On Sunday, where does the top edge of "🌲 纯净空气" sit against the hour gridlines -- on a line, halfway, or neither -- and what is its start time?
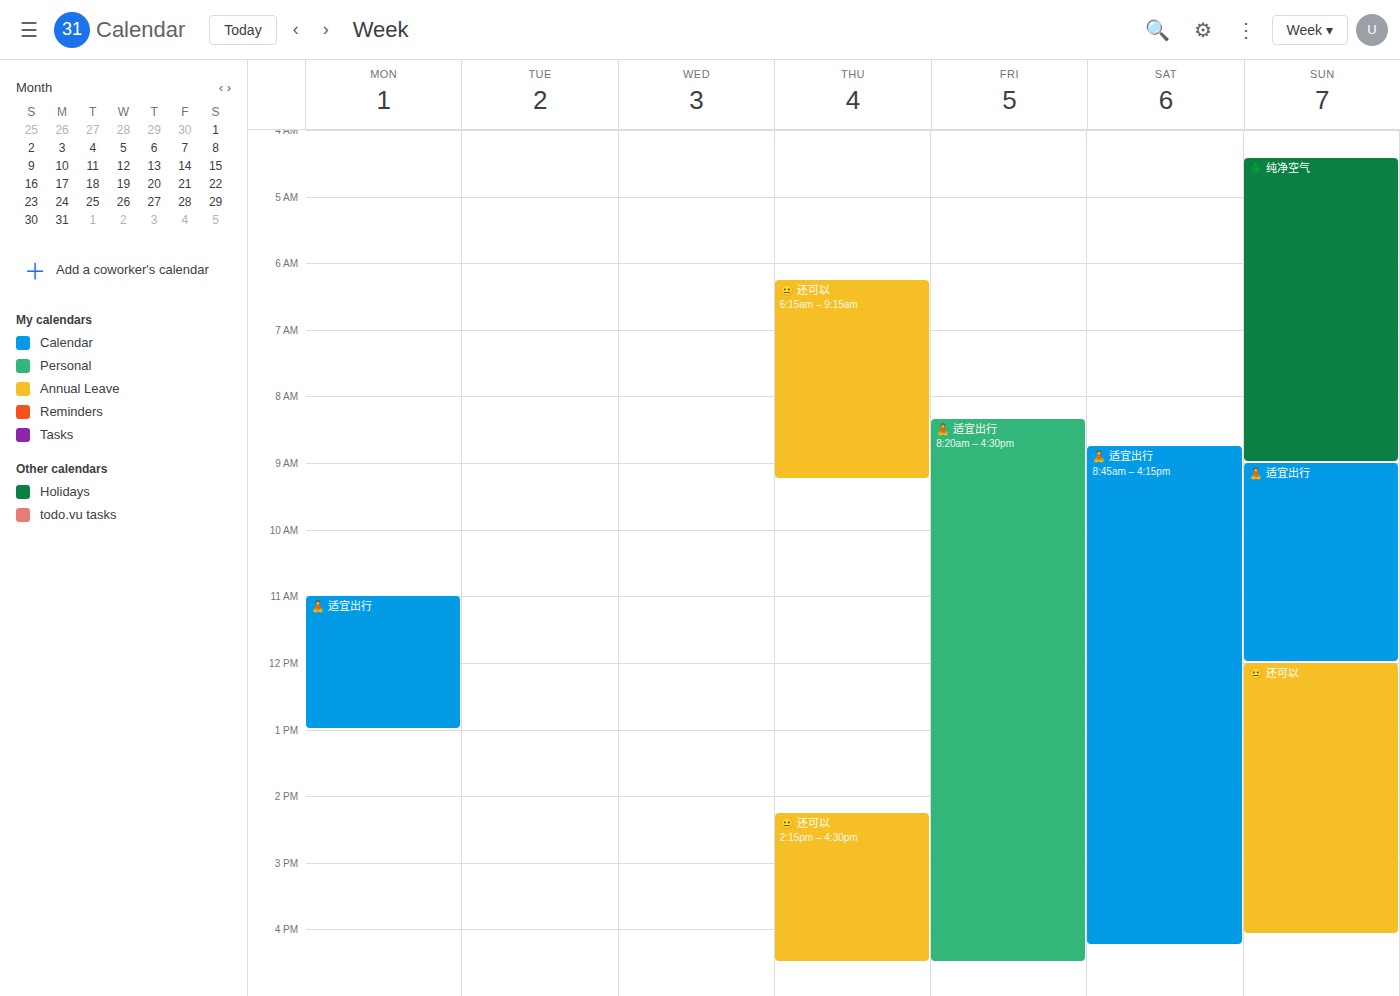
4:25 AM -- neither: 25 minutes below the 4 AM line and 35 minutes above the 5 AM line.